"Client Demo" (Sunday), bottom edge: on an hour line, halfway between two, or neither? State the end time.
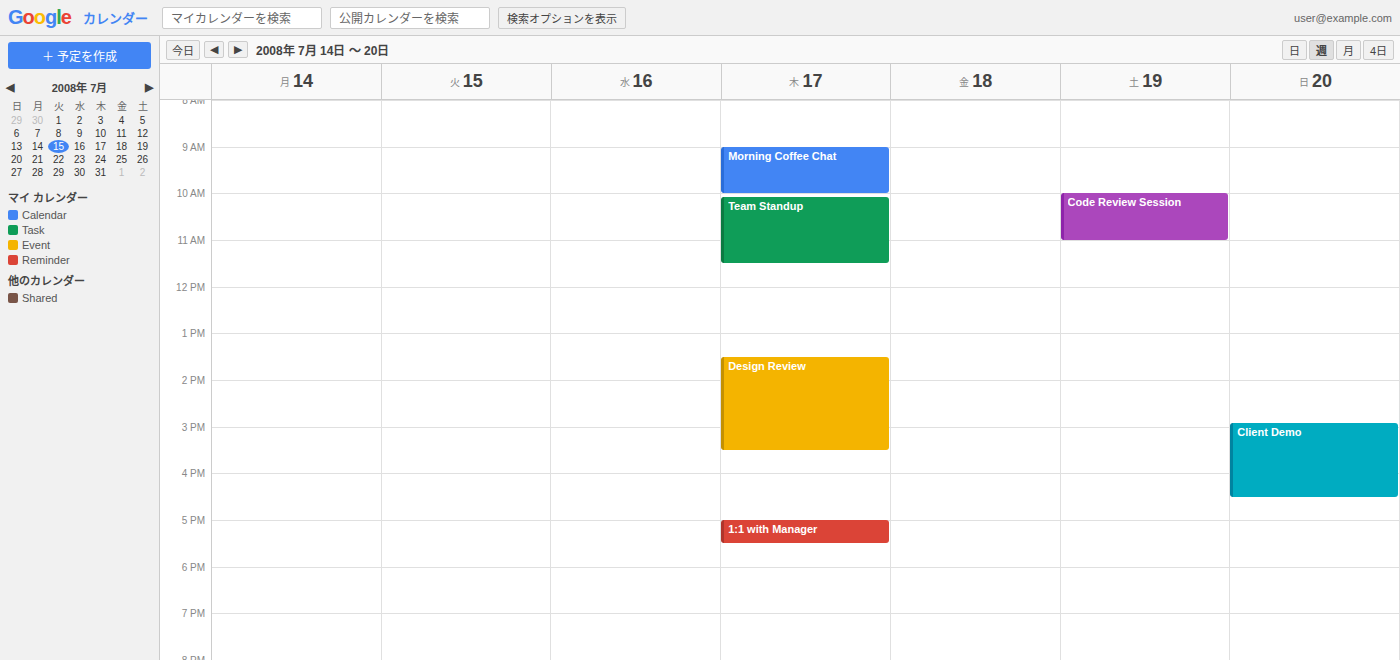
4:30 PM -- halfway between the 4 PM and 5 PM lines.